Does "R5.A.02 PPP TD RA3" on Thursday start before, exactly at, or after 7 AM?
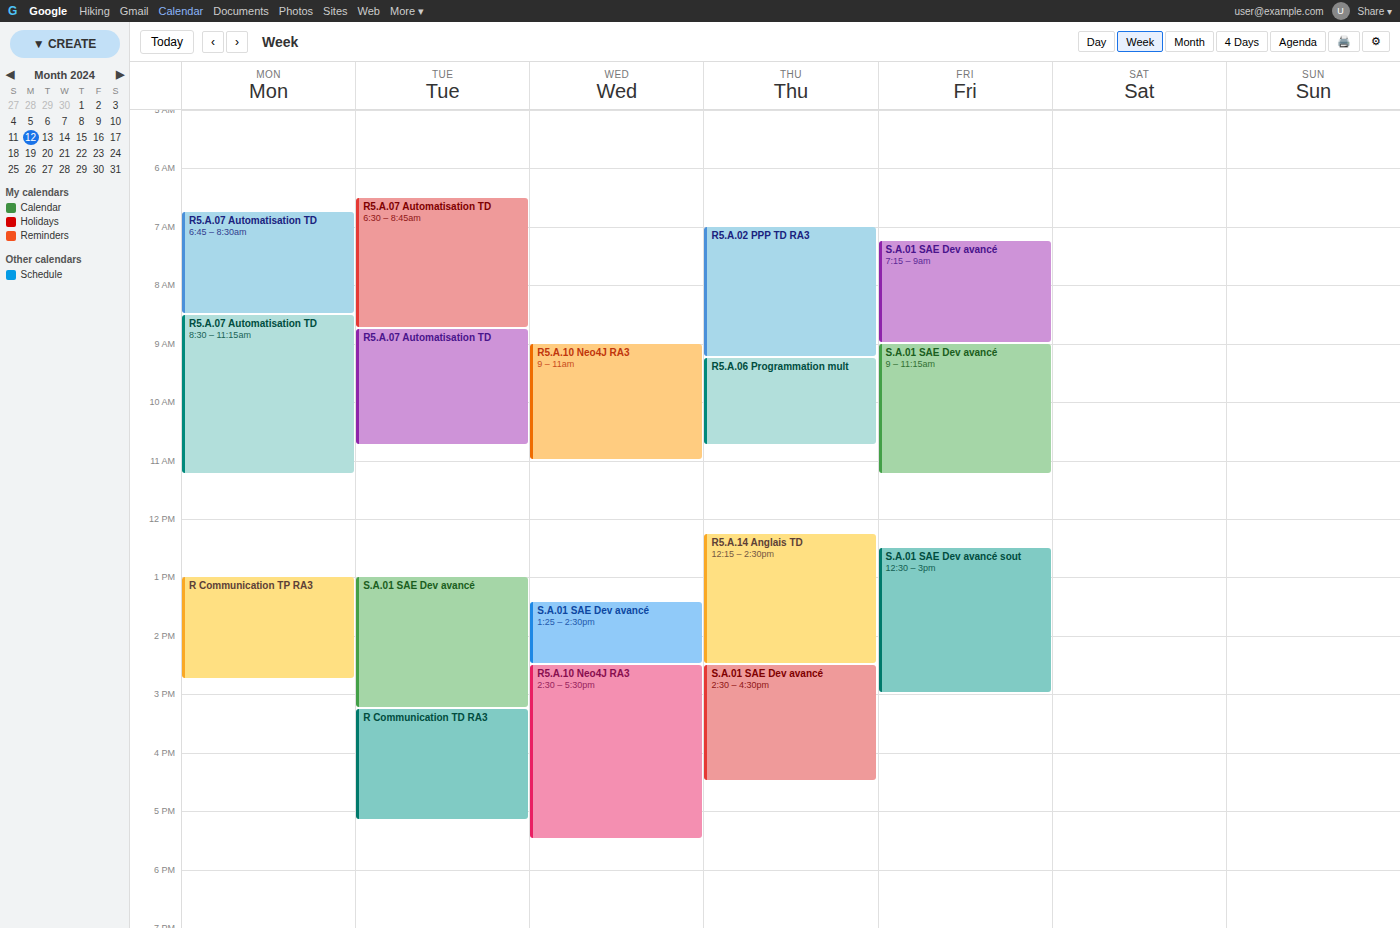
7:00 AM -- exactly at 7 AM, on the 7 AM line.